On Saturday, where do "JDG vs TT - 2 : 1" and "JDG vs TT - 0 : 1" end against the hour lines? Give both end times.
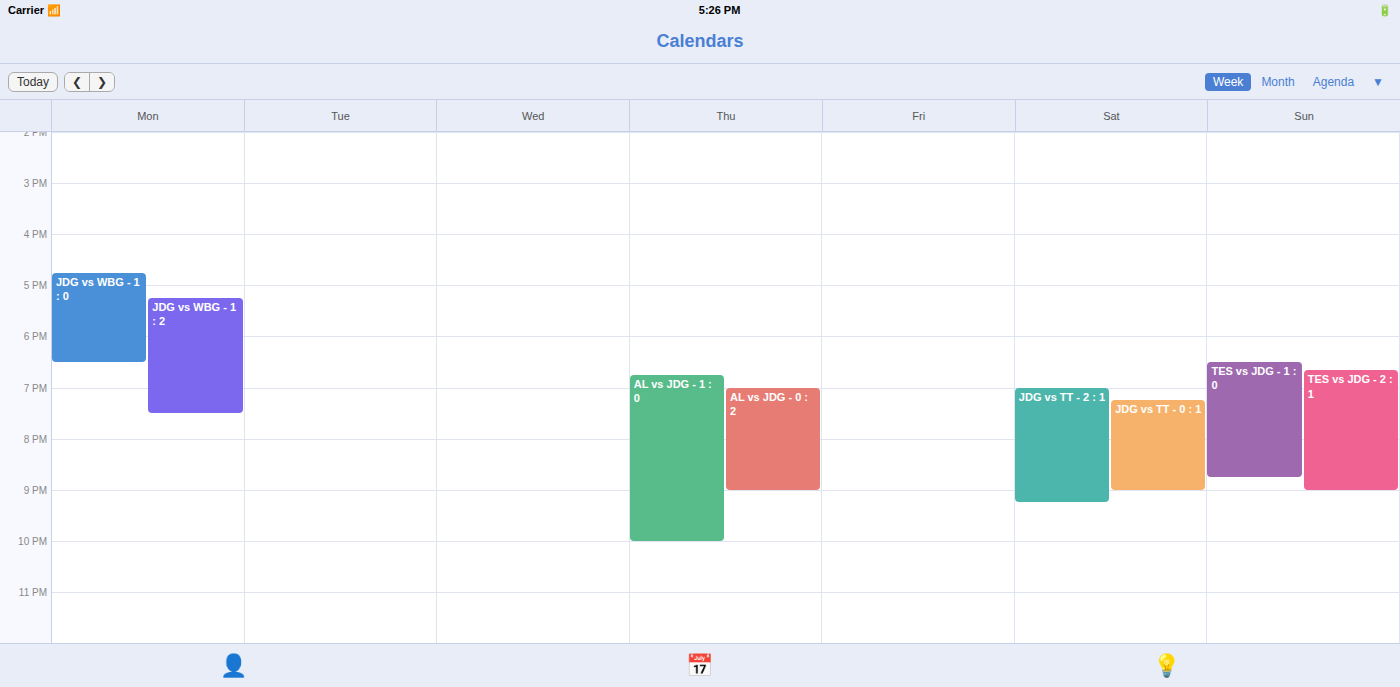
"JDG vs TT - 2 : 1": 9:15 PM, neither: a quarter of the way from the 9 PM line to the 10 PM line. "JDG vs TT - 0 : 1": 9:00 PM, exactly on the 9 PM line.